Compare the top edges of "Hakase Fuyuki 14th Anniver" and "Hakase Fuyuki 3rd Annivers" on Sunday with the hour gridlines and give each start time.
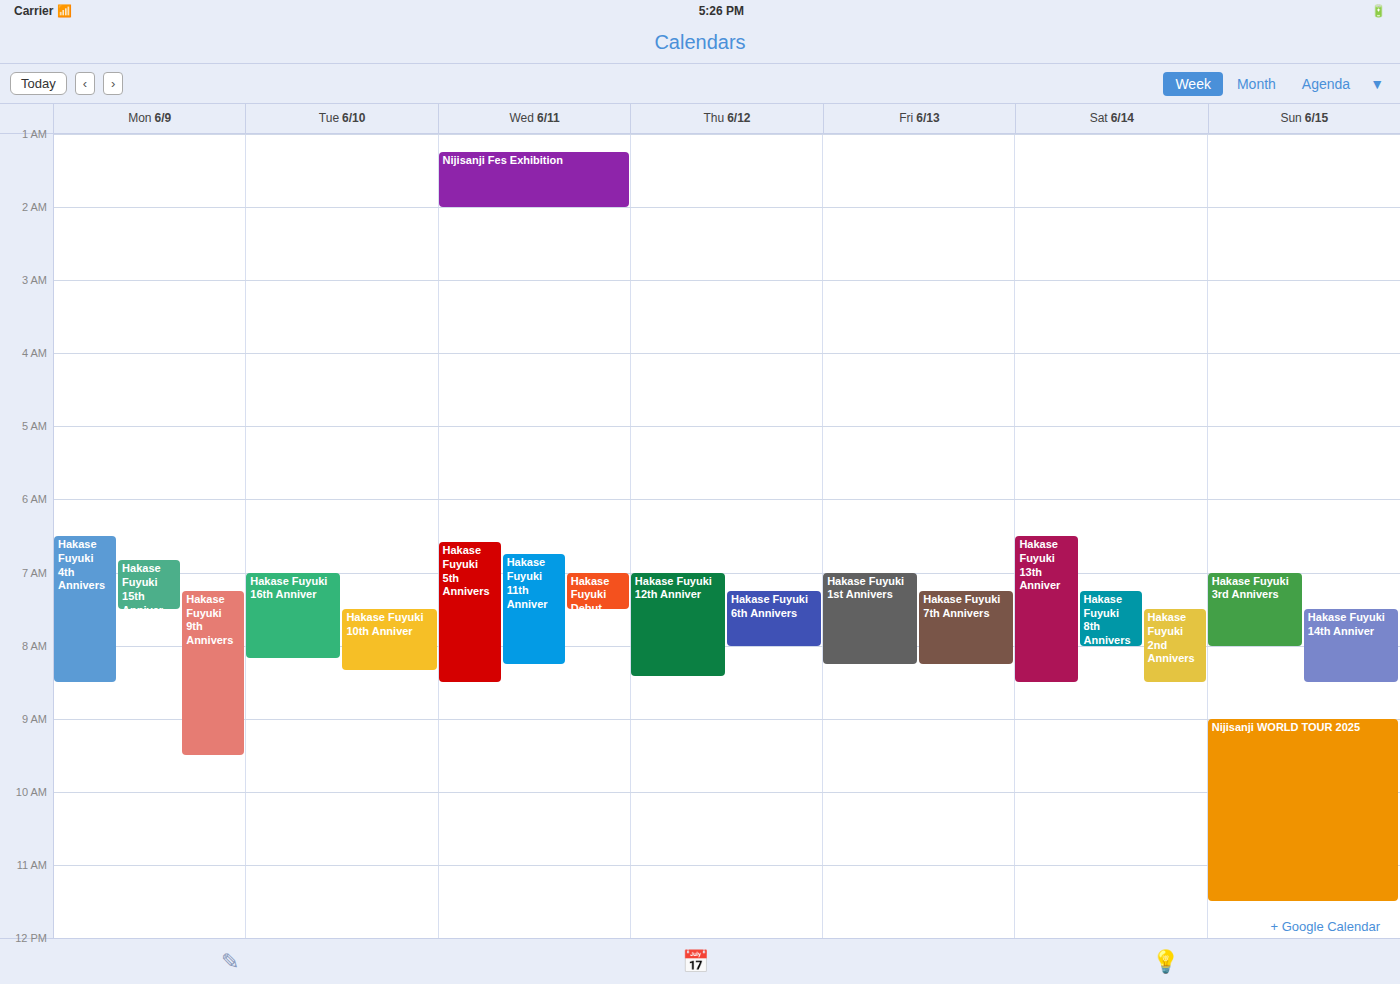
"Hakase Fuyuki 14th Anniver": 07:30, halfway between the 07:00 and 08:00 lines. "Hakase Fuyuki 3rd Annivers": 07:00, exactly on the 07:00 line.